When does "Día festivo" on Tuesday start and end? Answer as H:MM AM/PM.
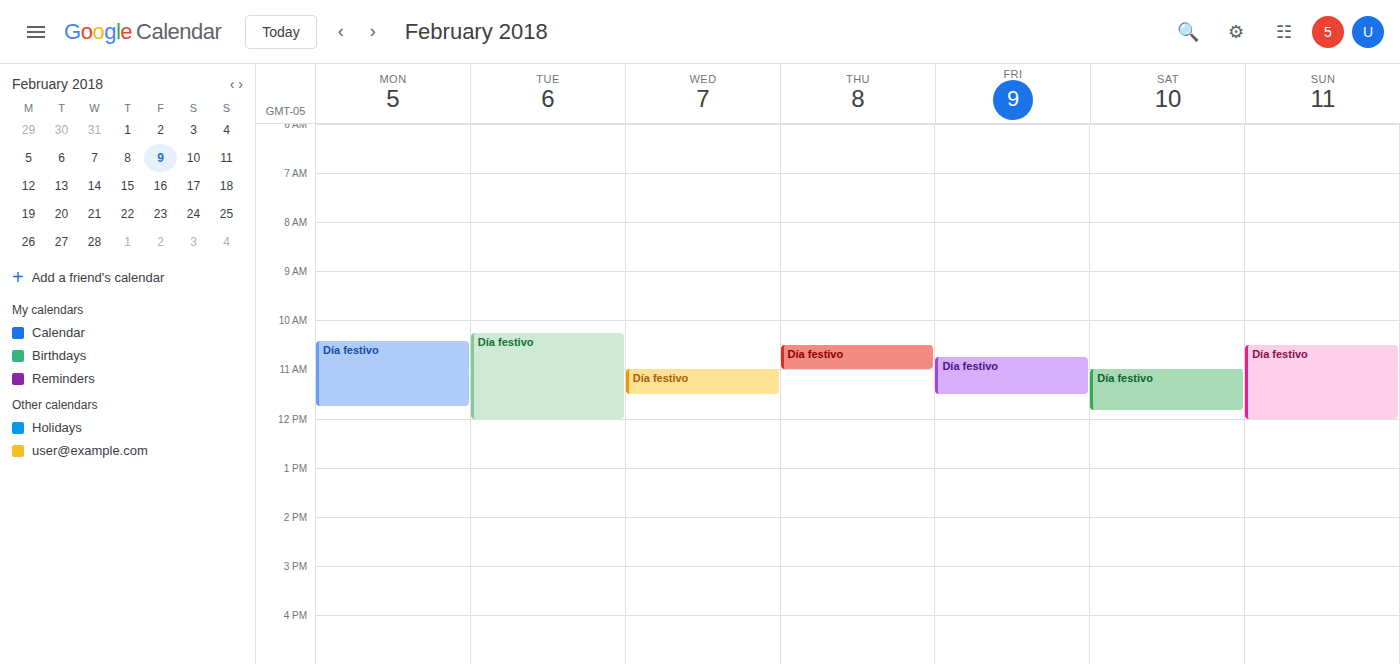
10:15 AM to 12:00 PM